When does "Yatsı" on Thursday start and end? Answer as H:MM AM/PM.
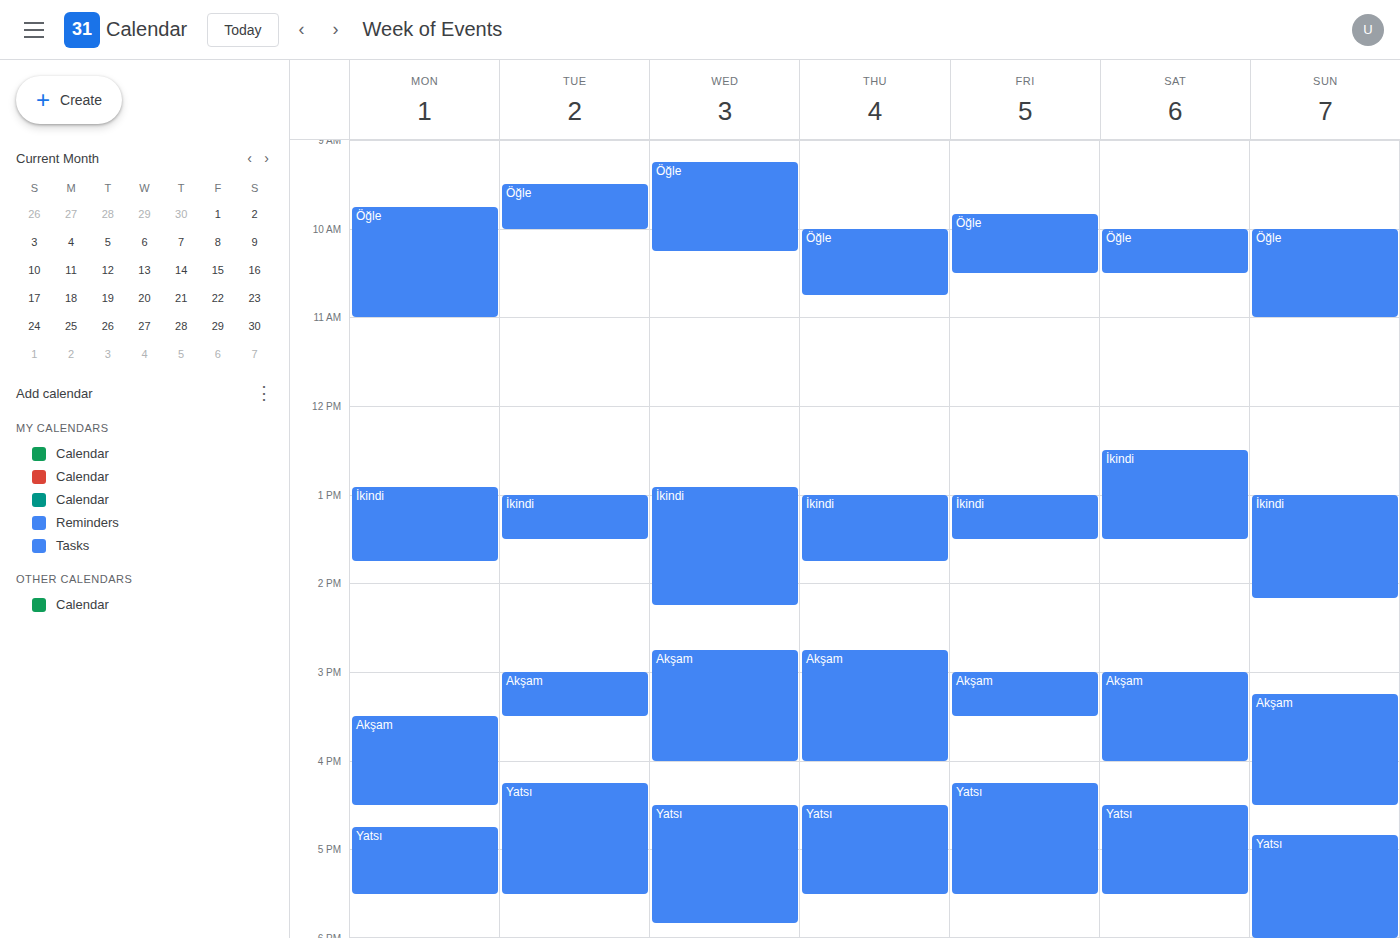
4:30 PM to 5:30 PM